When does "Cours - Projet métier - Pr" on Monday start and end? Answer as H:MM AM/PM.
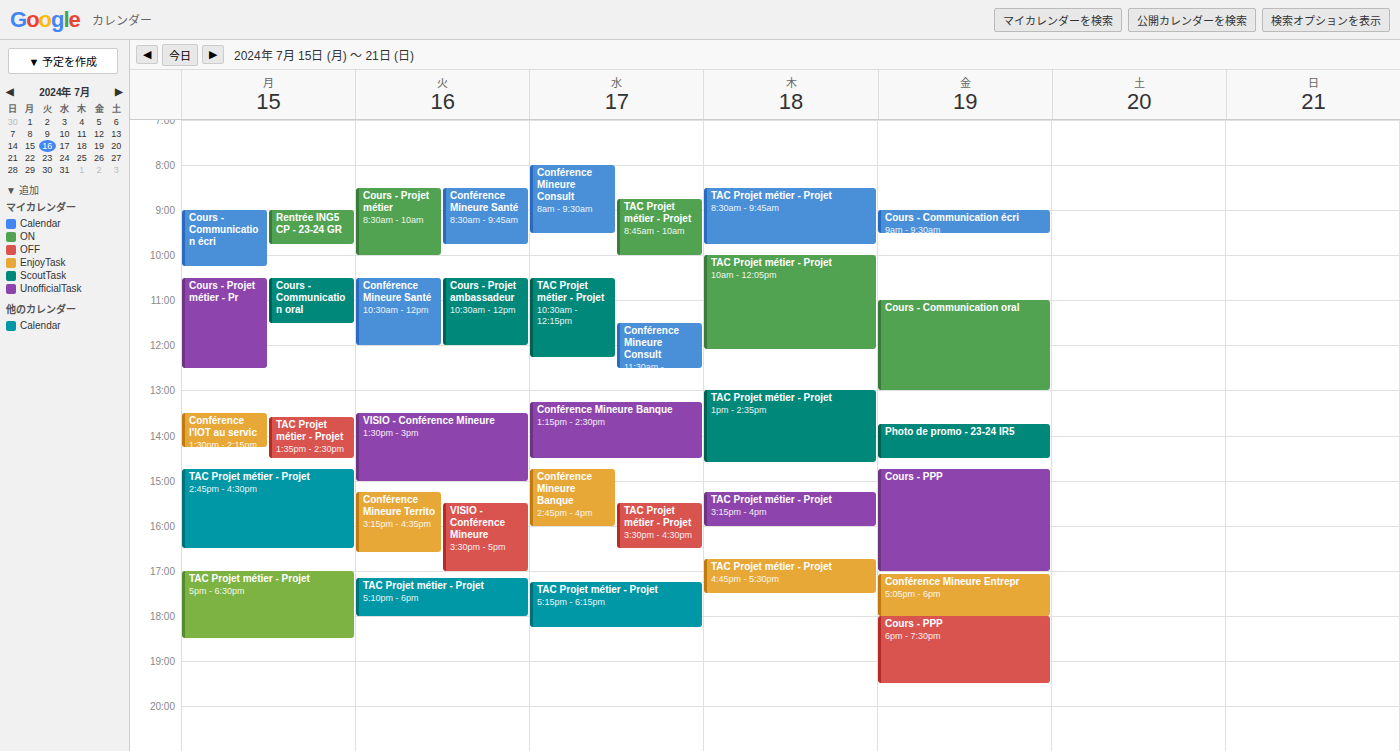
10:30 AM to 12:30 PM